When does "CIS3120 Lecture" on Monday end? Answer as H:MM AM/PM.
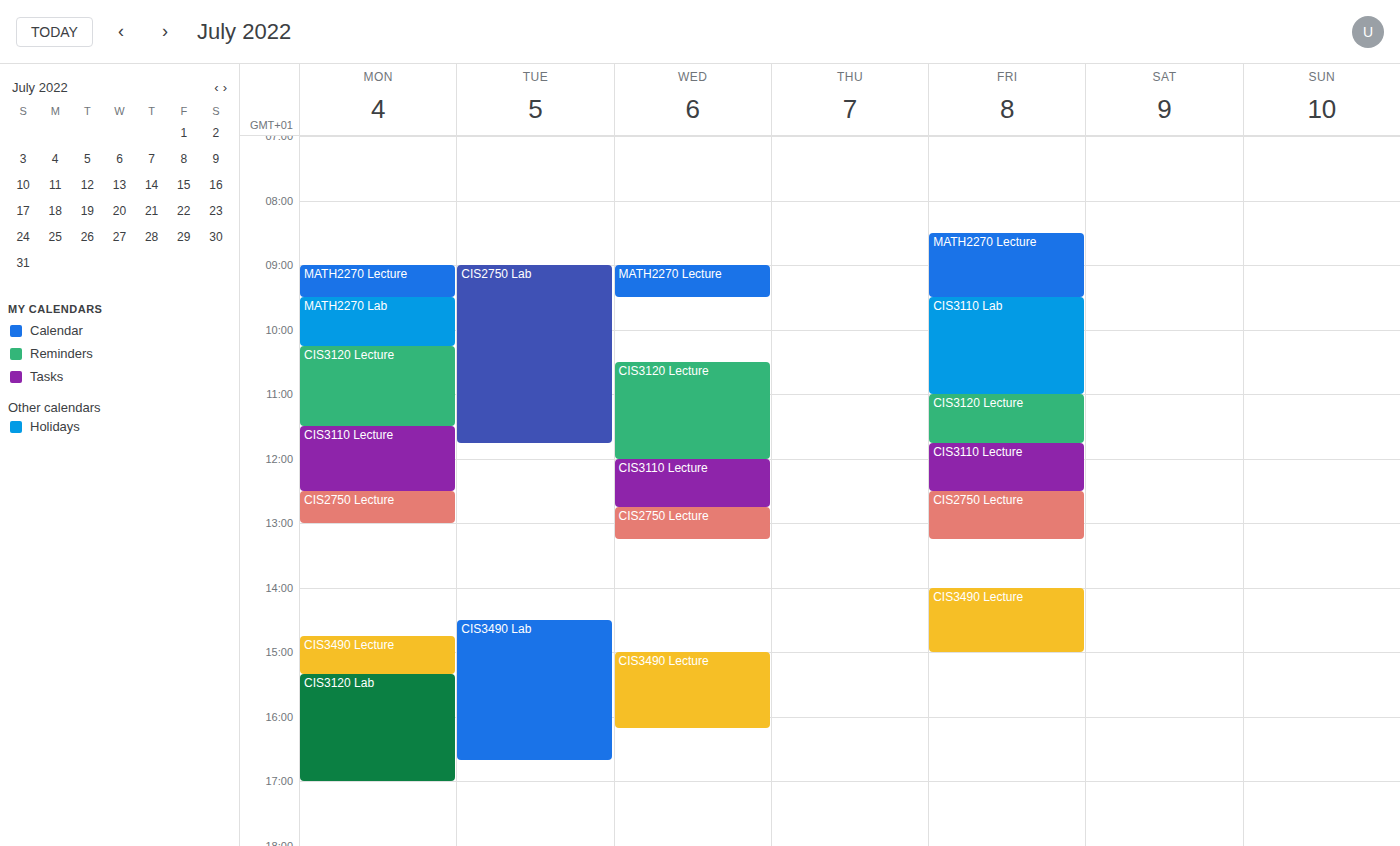
11:30 AM